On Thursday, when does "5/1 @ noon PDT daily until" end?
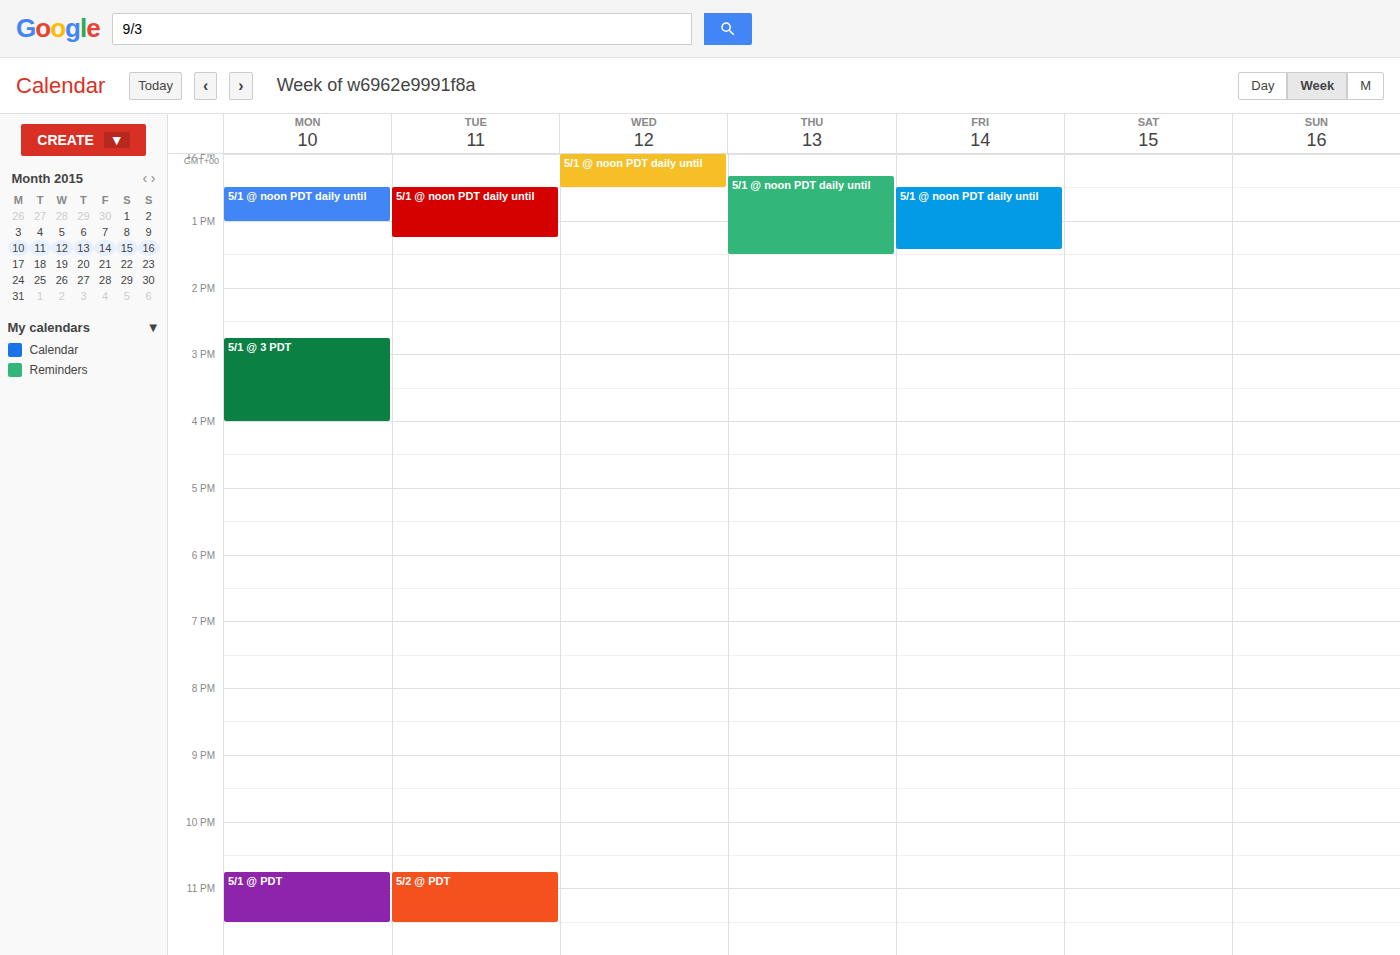
1:30 PM